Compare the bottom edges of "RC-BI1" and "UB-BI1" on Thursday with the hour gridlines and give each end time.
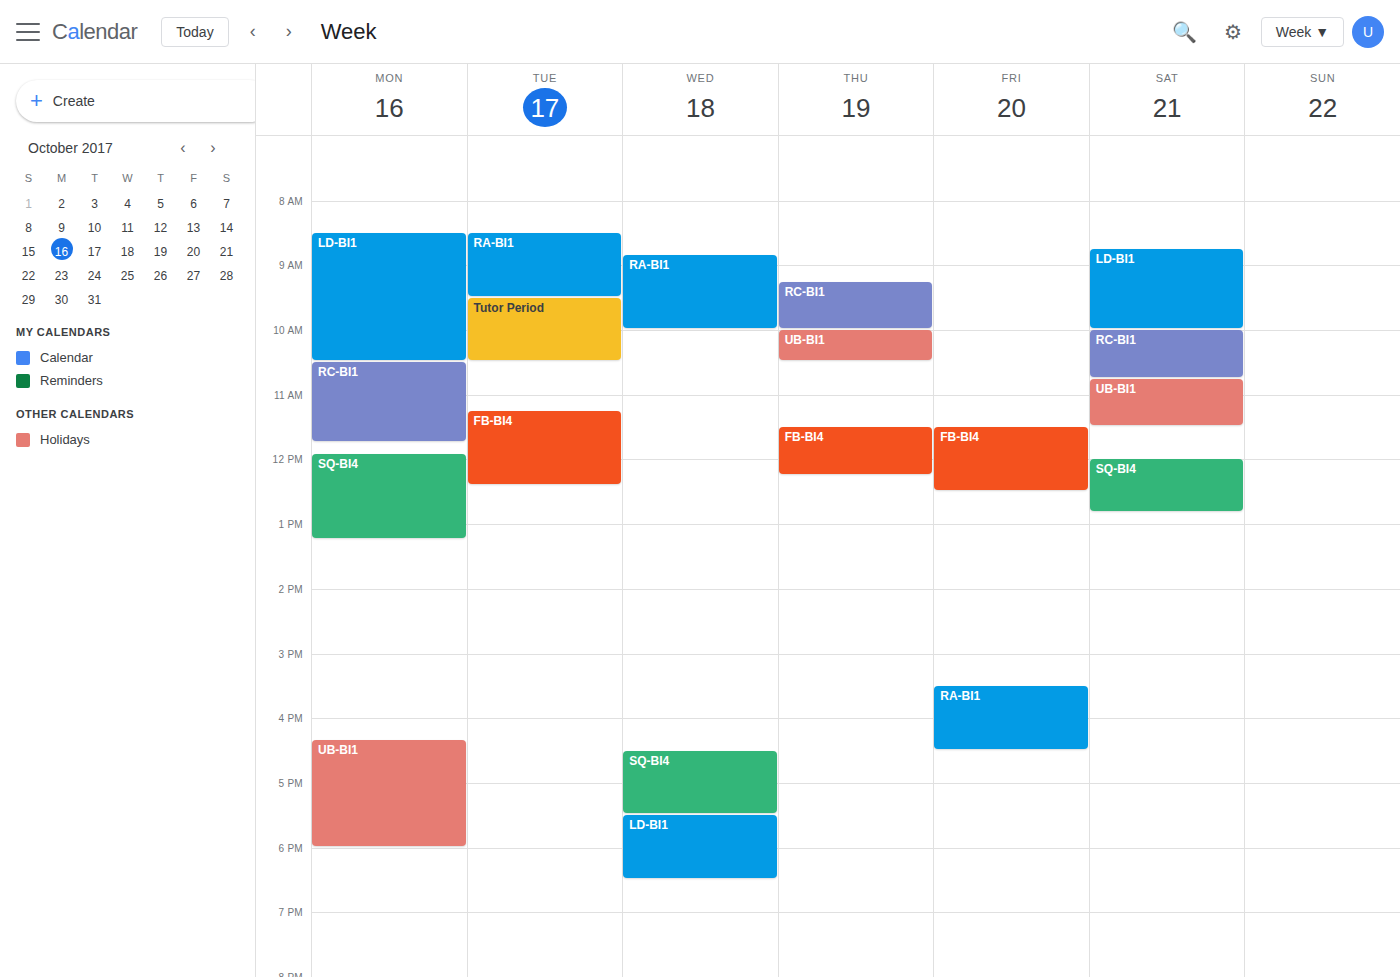
"RC-BI1": 10:00 AM, exactly on the 10 AM line. "UB-BI1": 10:30 AM, halfway between the 10 AM and 11 AM lines.